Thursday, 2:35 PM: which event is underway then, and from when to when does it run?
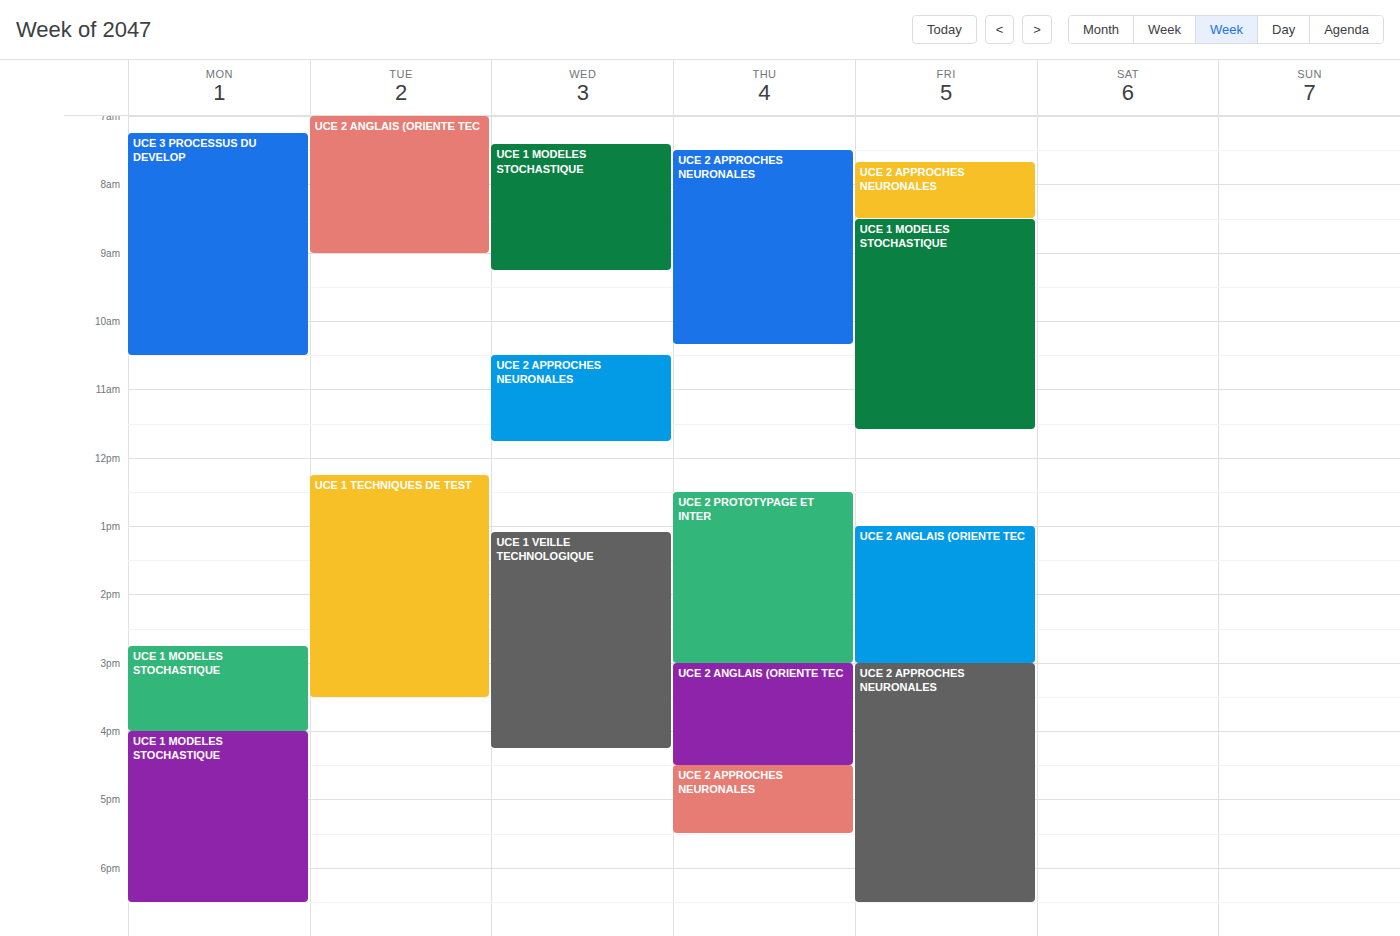
"UCE 2 PROTOTYPAGE ET INTER", 12:30 PM to 3:00 PM